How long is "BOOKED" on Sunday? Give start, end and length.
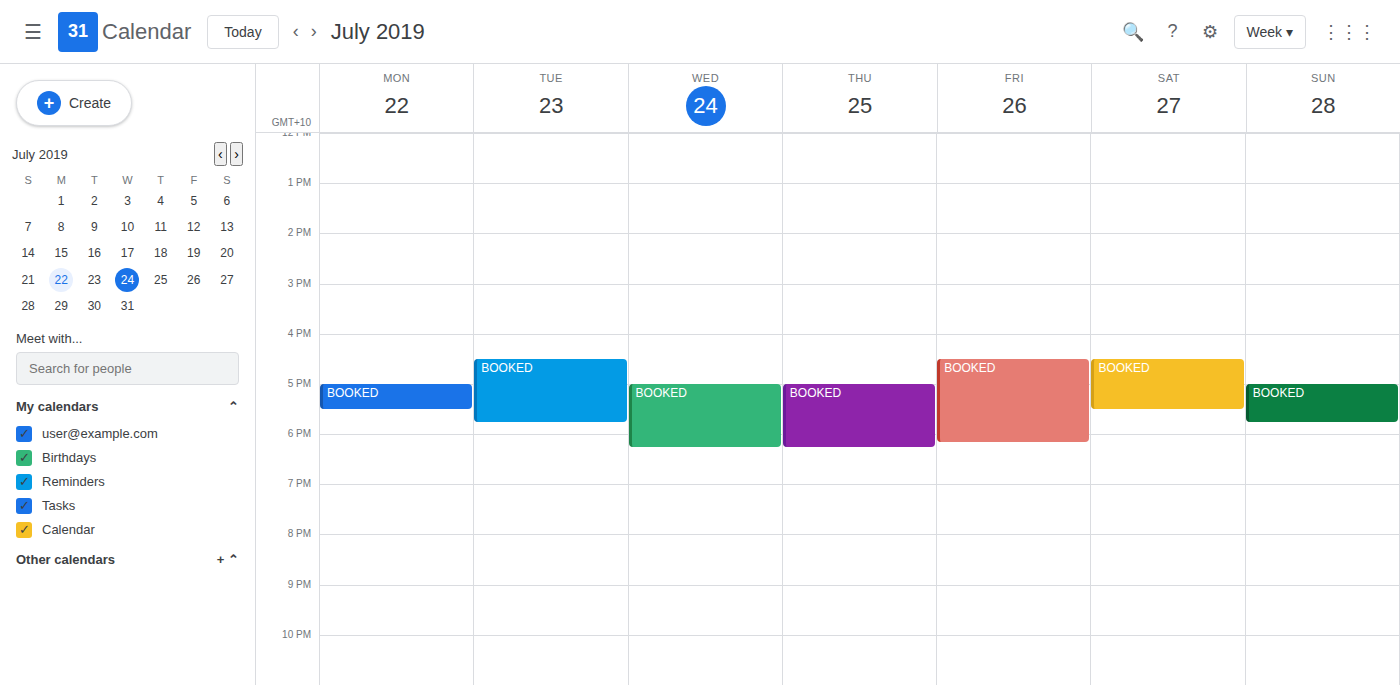
5:00 PM to 5:45 PM, 45 minutes